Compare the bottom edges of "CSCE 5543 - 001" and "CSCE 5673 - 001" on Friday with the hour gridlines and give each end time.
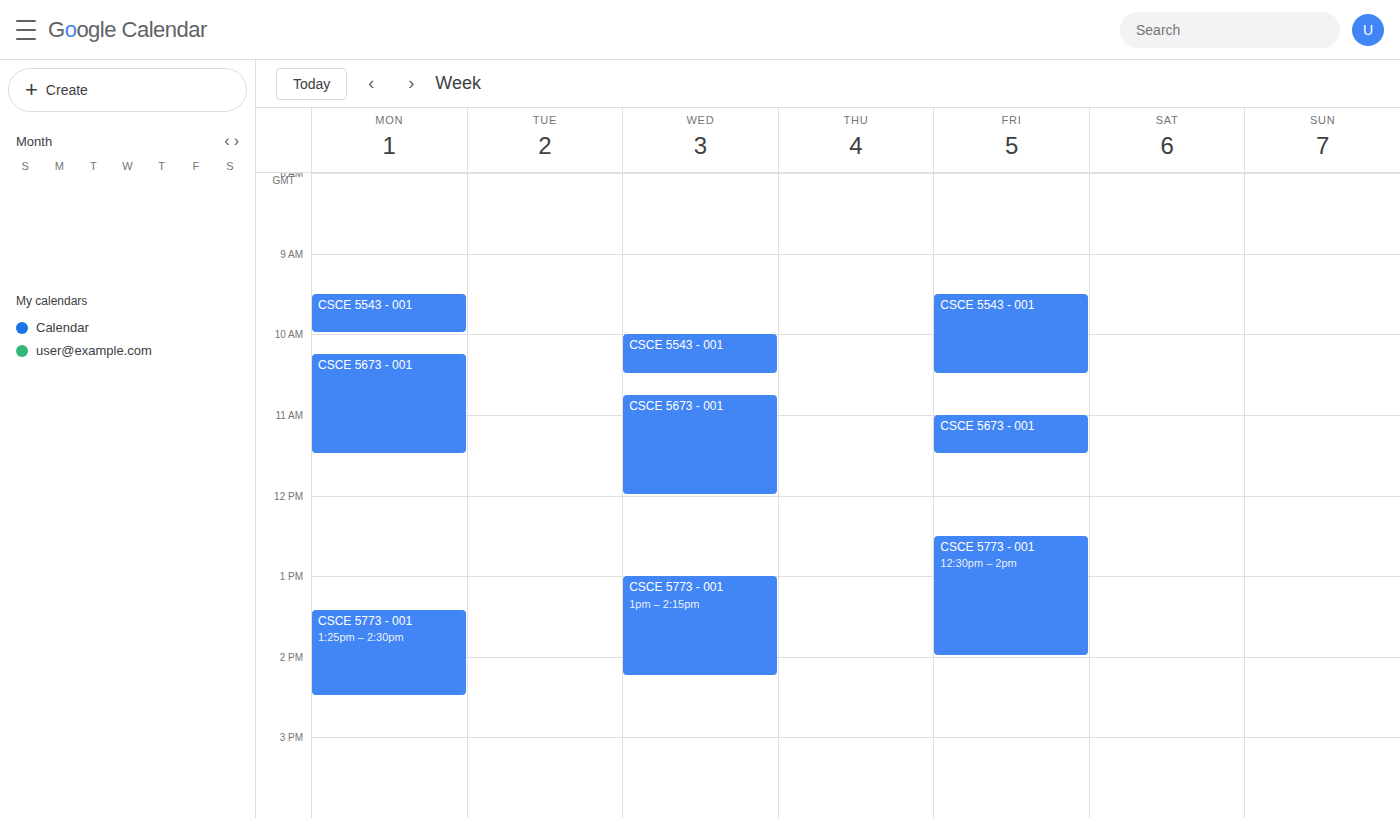
"CSCE 5543 - 001": 10:30 AM, halfway between the 10 AM and 11 AM lines. "CSCE 5673 - 001": 11:30 AM, halfway between the 11 AM and 12 PM lines.